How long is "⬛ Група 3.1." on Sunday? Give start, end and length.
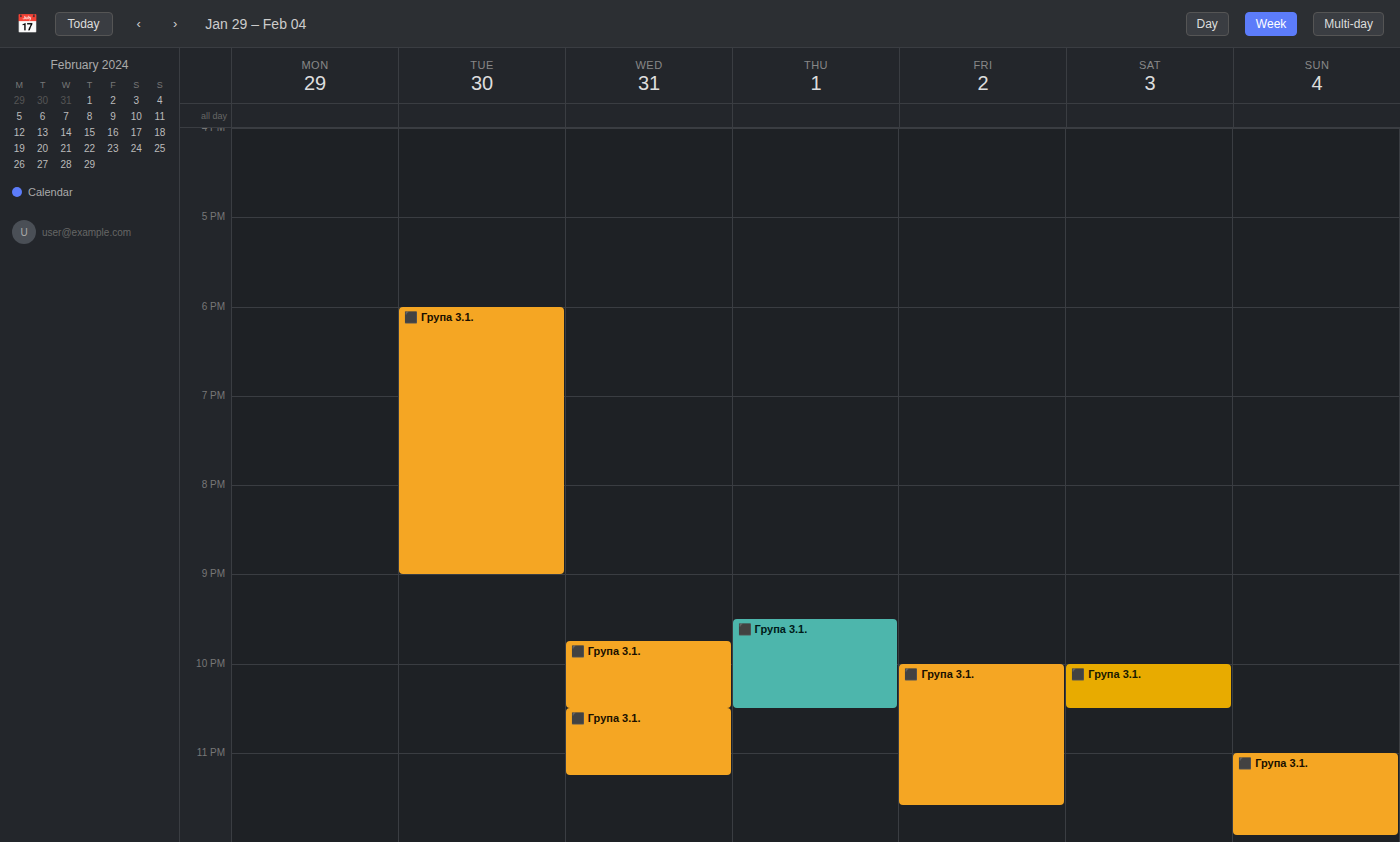
11:00 PM to 11:55 PM, 55 minutes